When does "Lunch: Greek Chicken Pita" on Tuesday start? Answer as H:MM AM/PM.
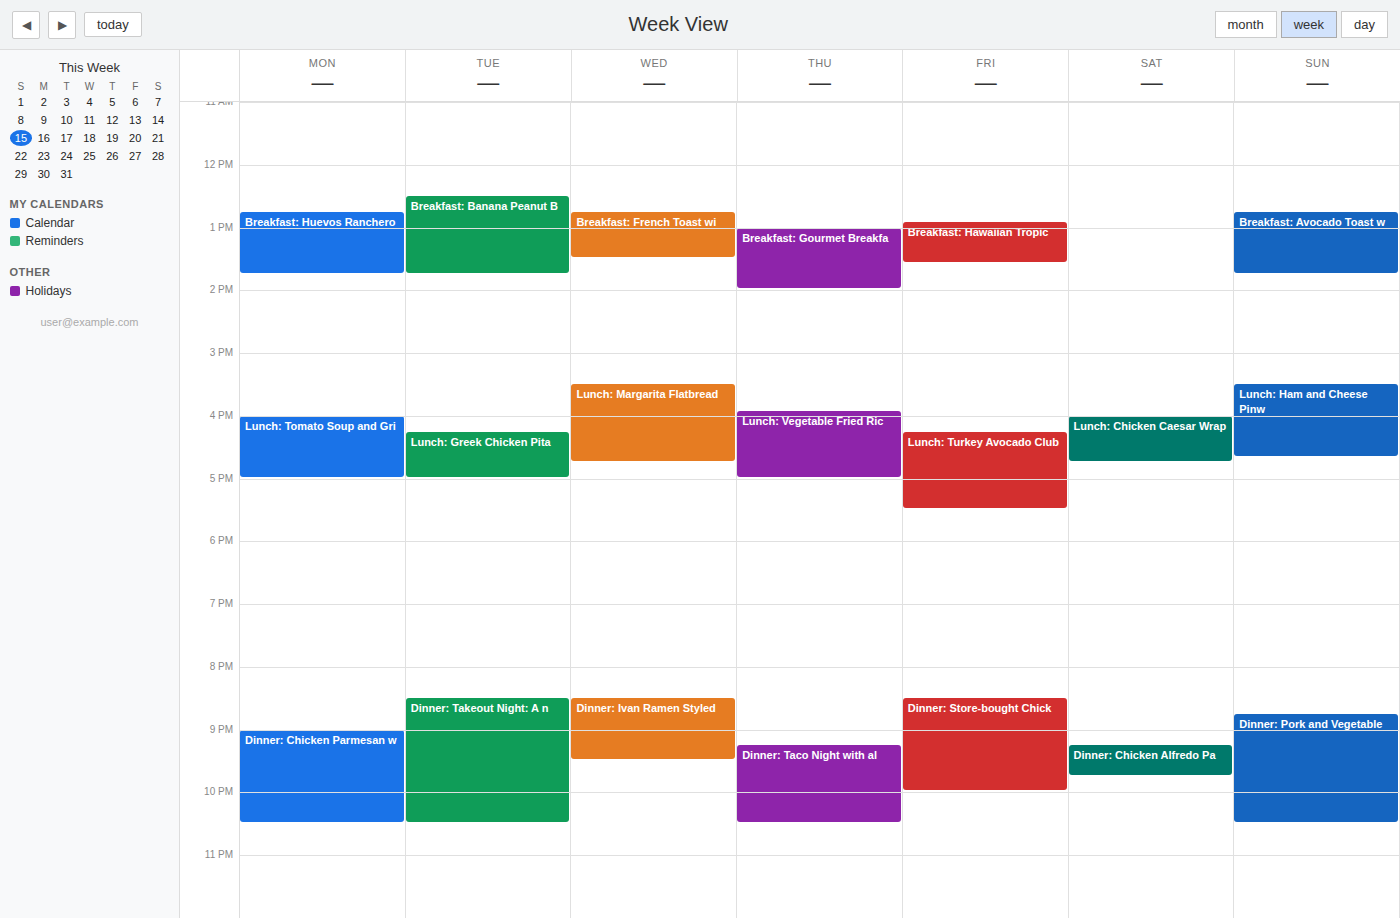
4:15 PM